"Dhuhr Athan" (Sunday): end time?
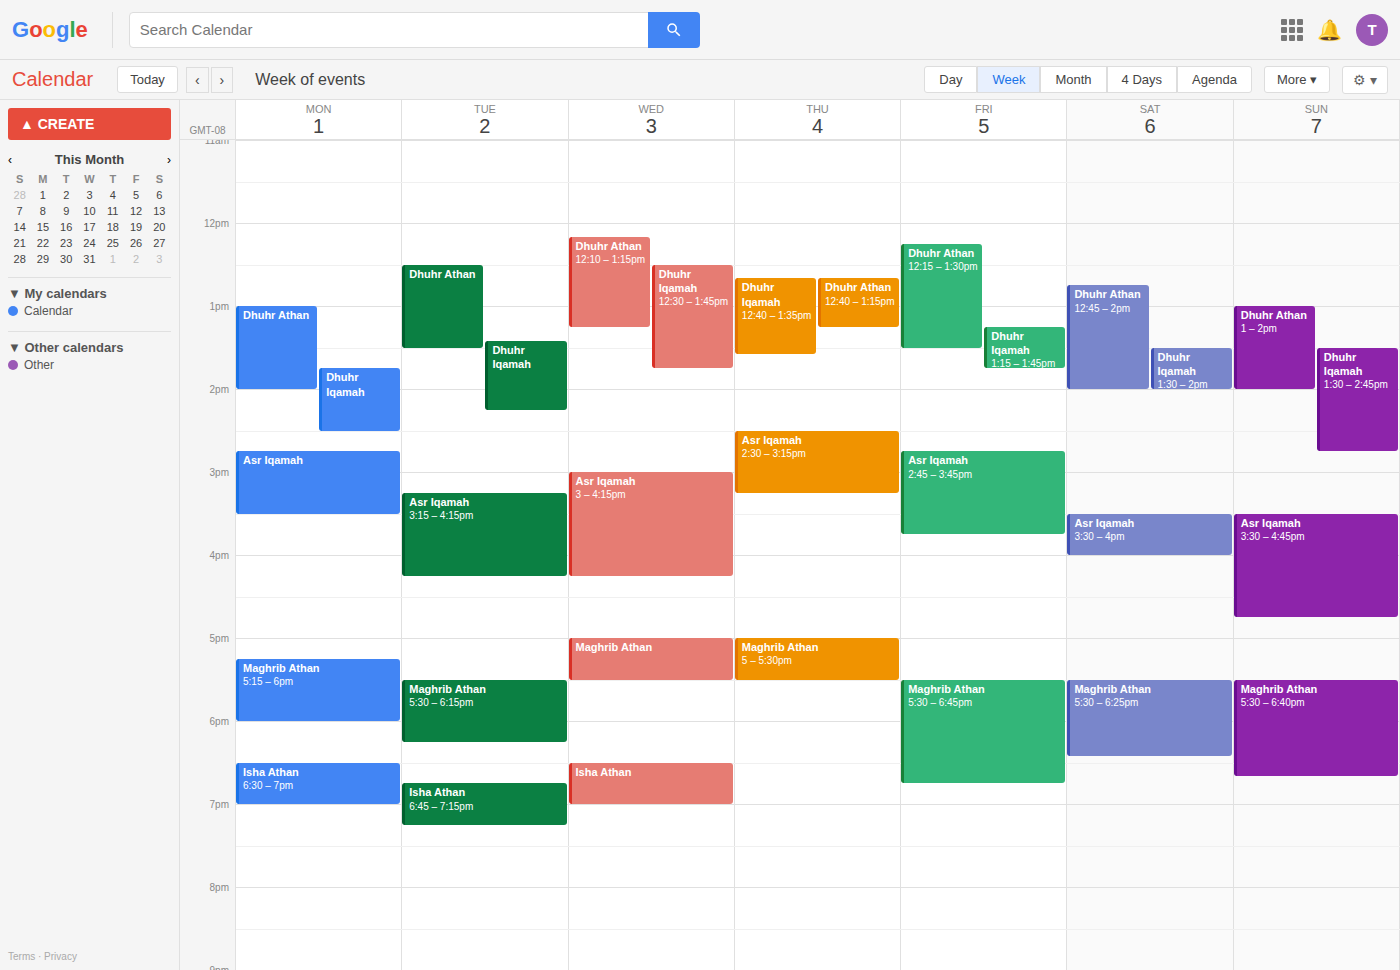
2:00 PM